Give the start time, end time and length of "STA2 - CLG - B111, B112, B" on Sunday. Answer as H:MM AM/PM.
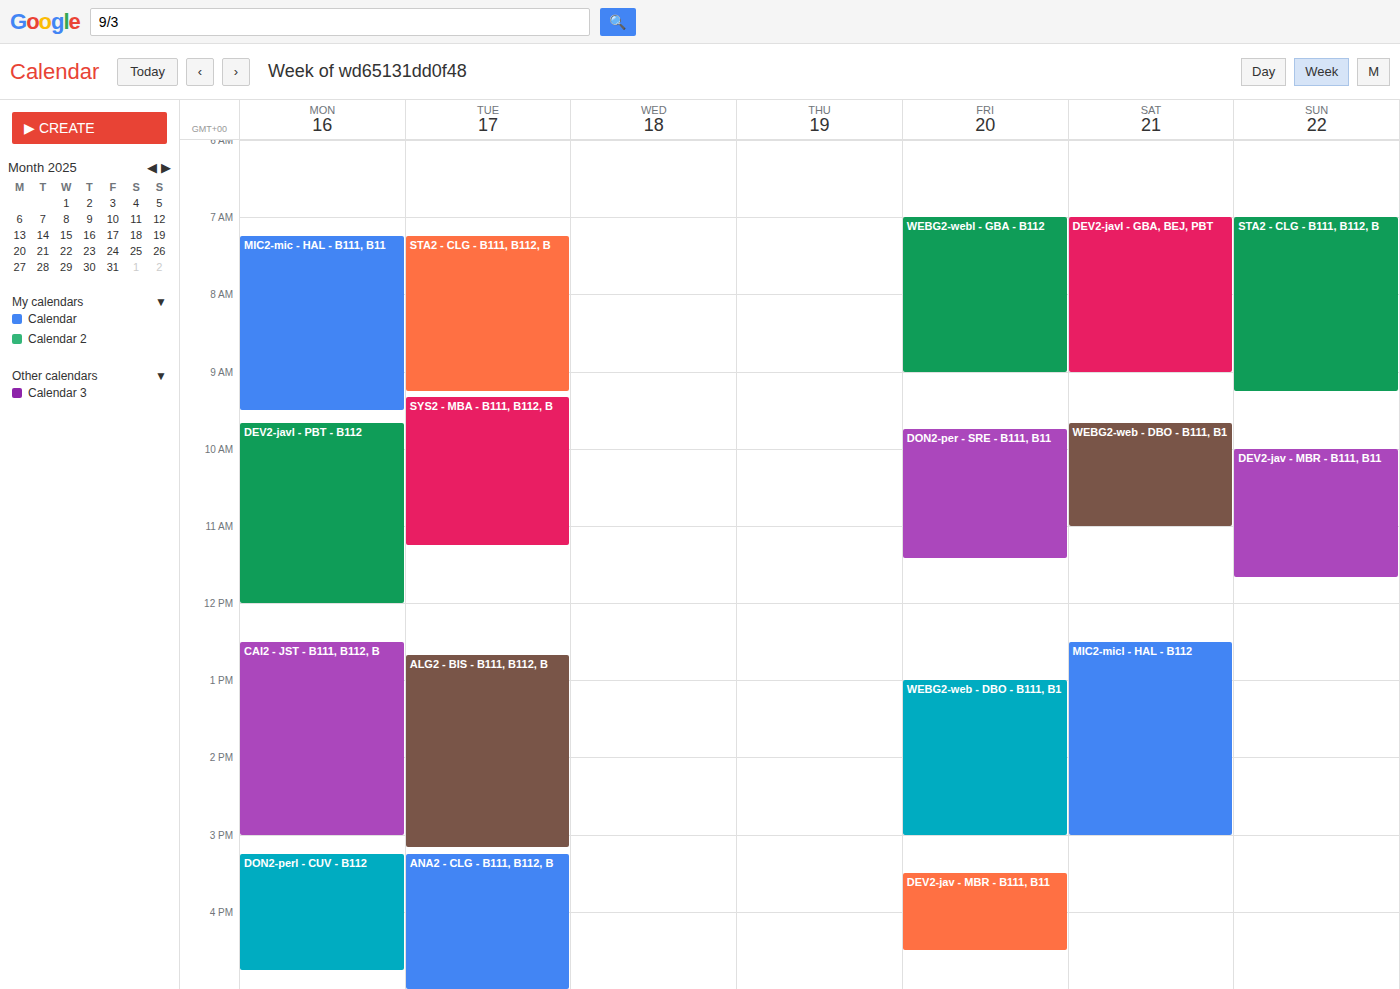
7:00 AM to 9:15 AM, 2 hours 15 minutes